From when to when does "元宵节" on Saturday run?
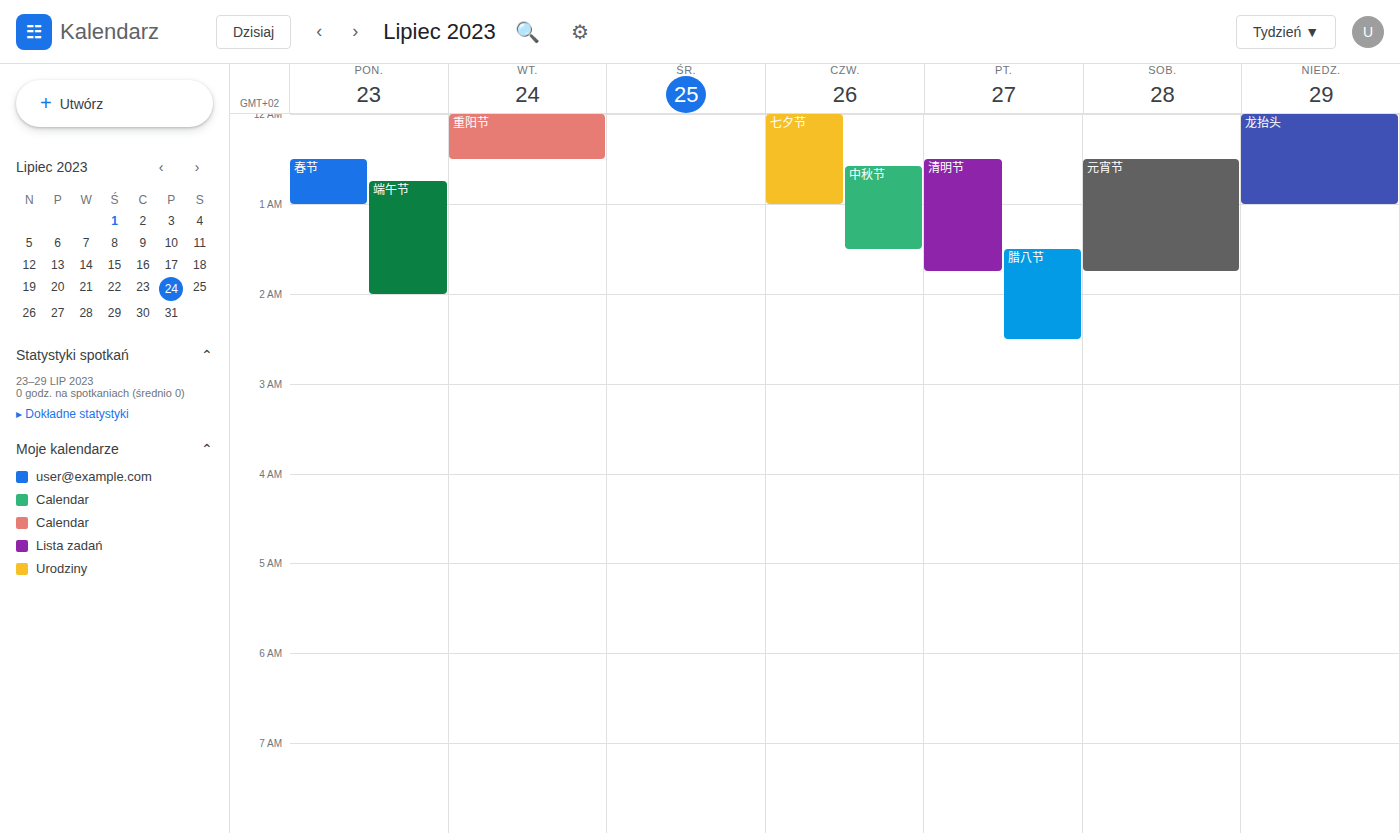
12:30 AM to 1:45 AM